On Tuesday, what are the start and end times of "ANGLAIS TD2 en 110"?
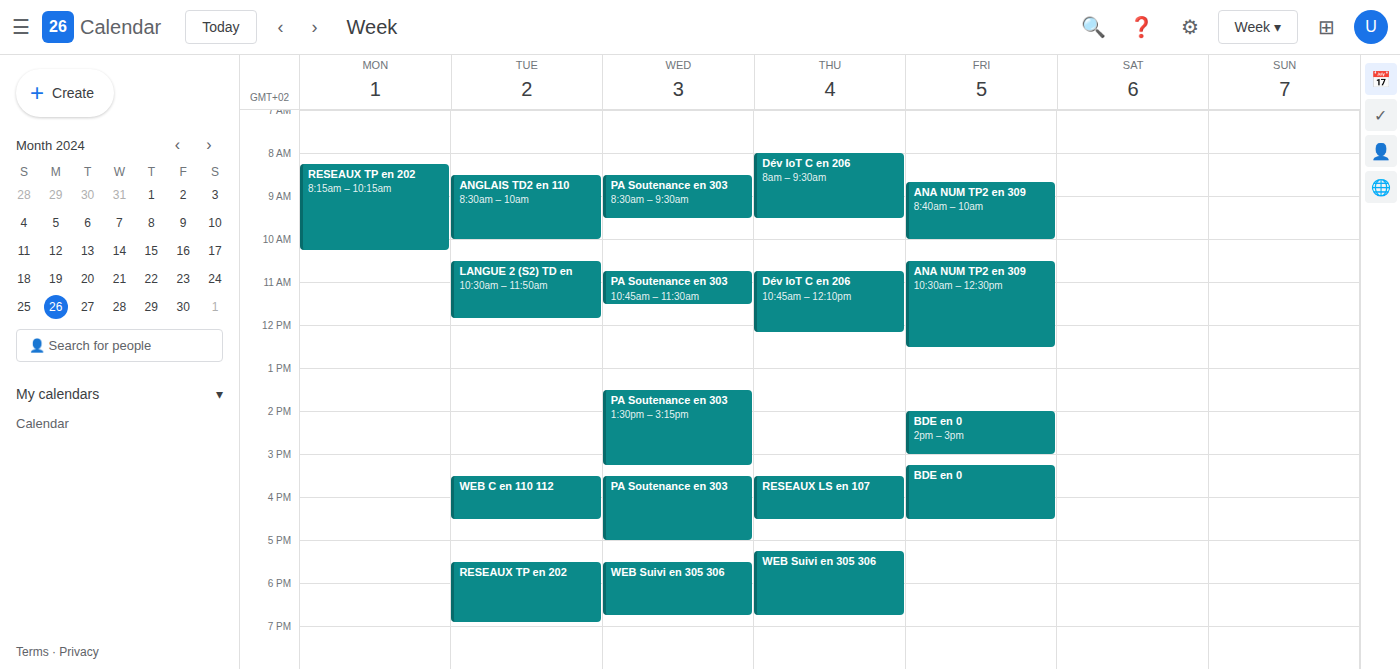
8:30 AM to 10:00 AM